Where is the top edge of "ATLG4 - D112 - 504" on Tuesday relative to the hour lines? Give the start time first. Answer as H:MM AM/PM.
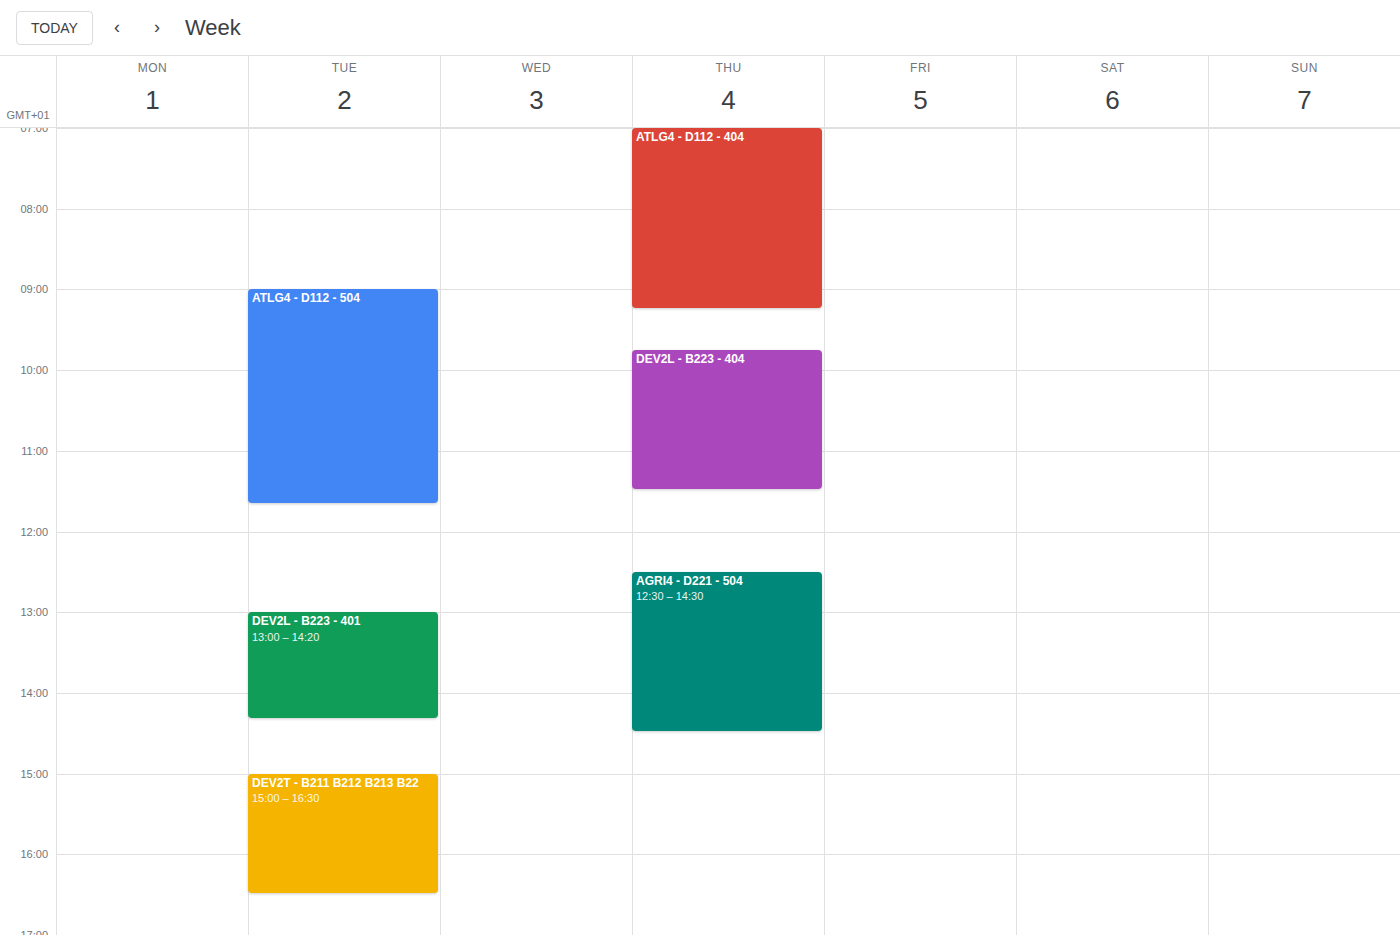
9:00 AM -- exactly on the 9 AM line.